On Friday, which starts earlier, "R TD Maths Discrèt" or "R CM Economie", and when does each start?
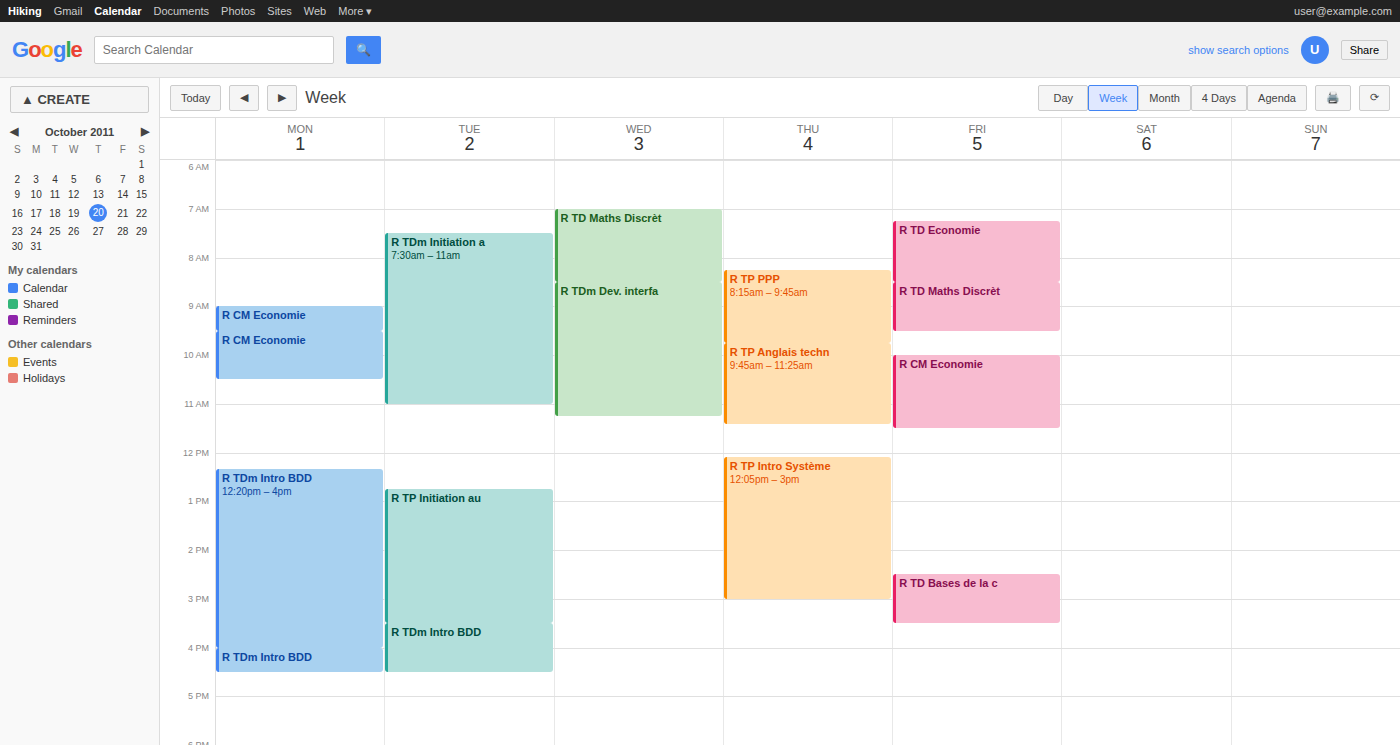
"R TD Maths Discrèt" 8:30 AM; "R CM Economie" 10:00 AM.